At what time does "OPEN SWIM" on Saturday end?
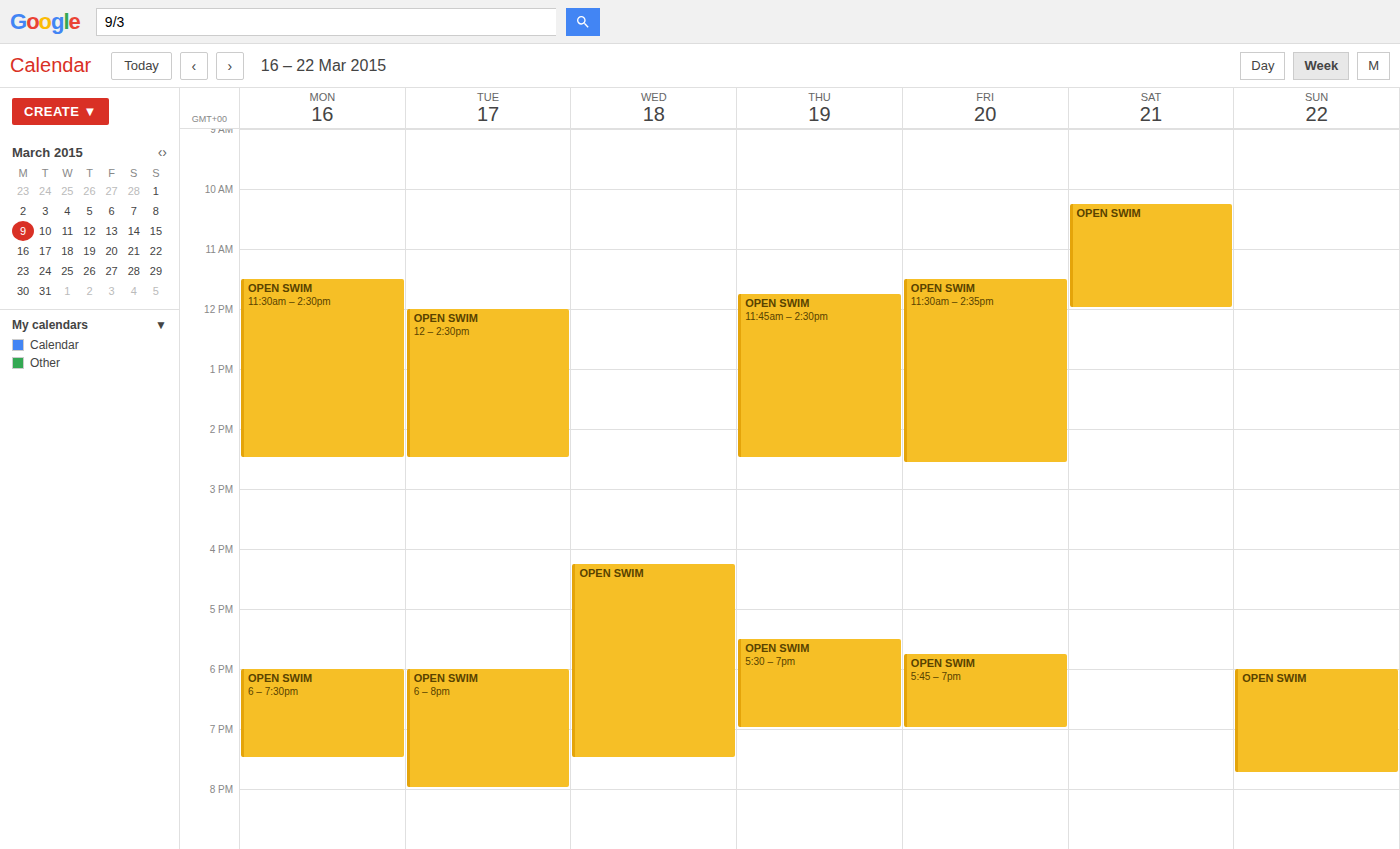
12:00 PM